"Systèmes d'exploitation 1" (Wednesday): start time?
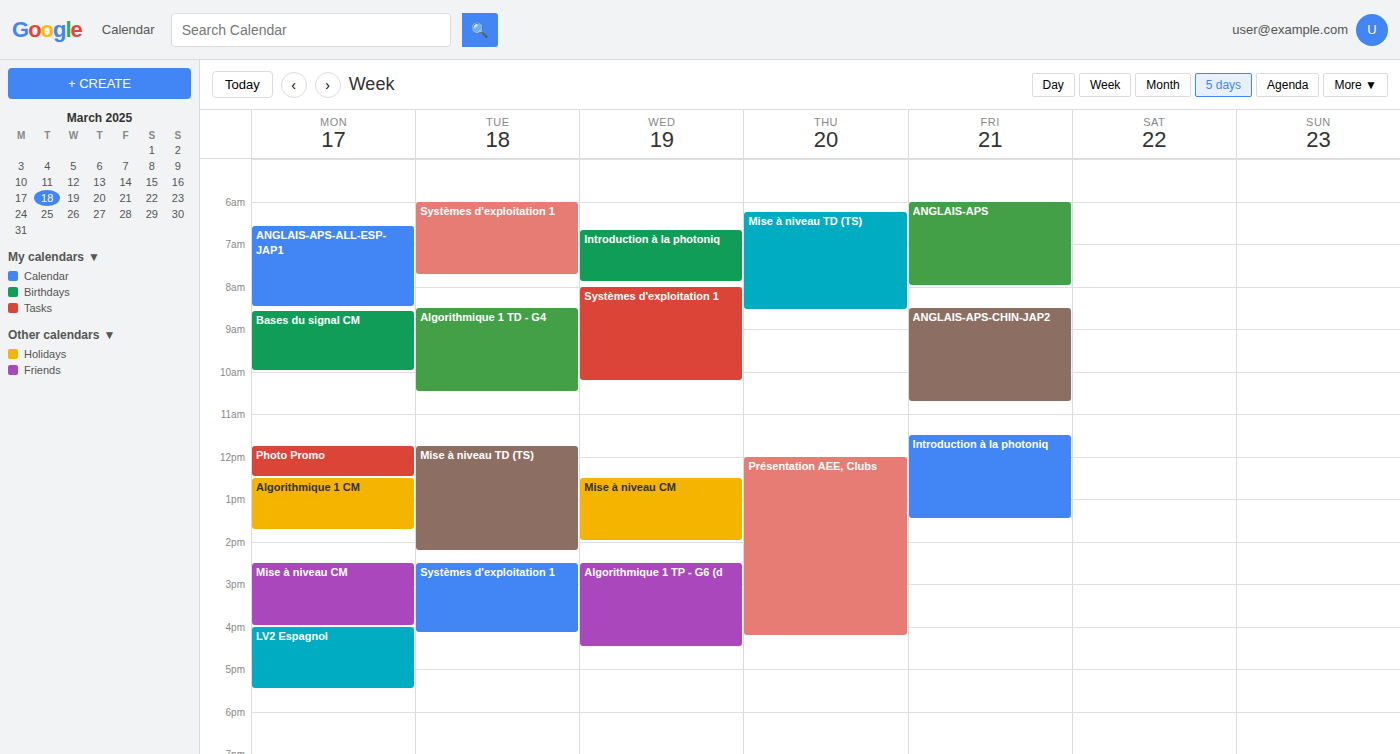
8:00 AM